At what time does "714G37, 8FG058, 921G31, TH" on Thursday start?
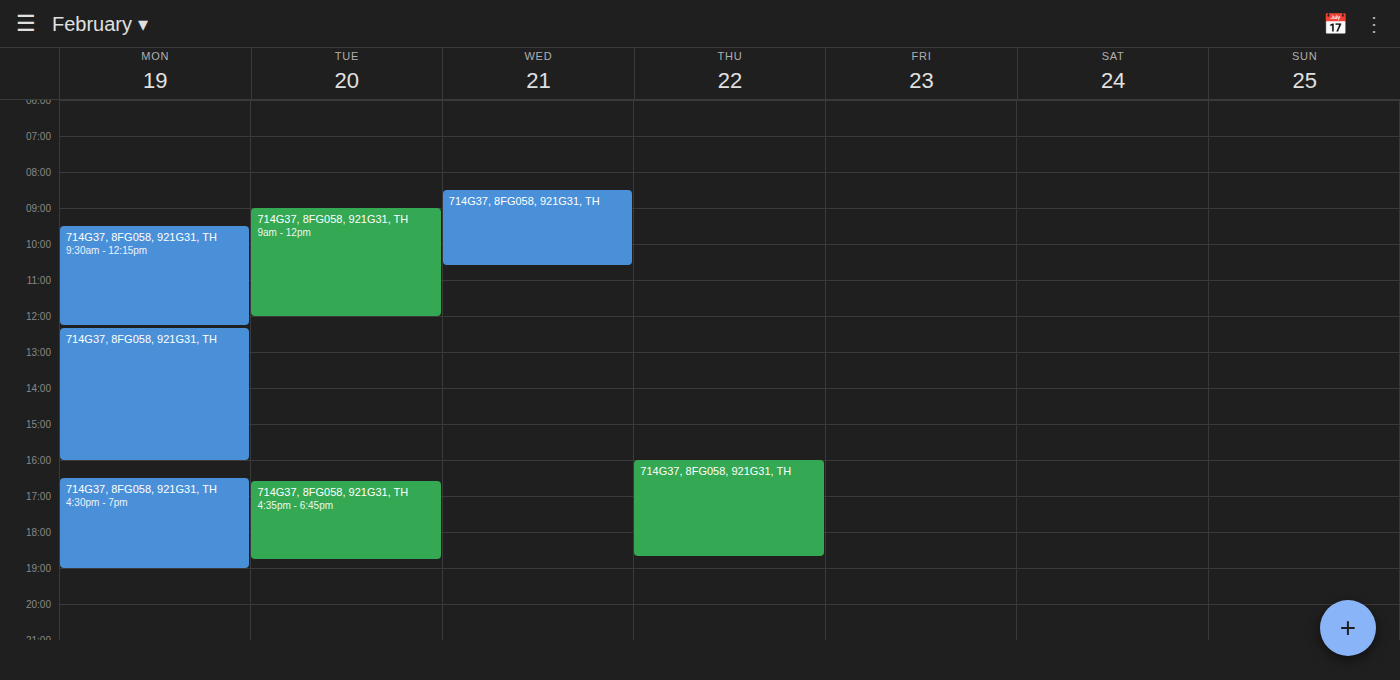
4:00 PM